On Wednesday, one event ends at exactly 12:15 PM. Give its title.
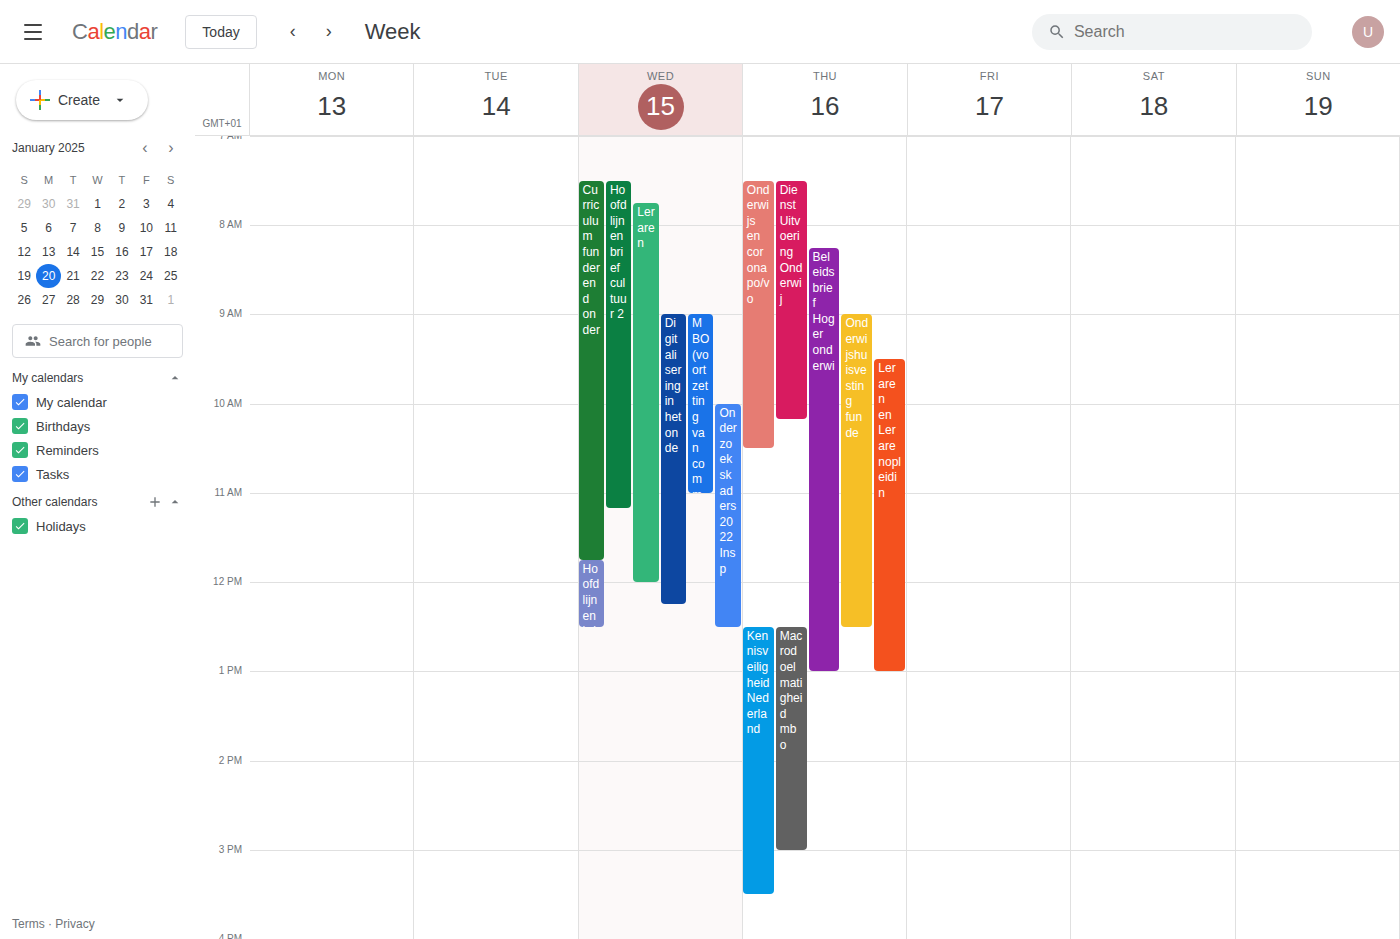
"Digitalisering in het onde"